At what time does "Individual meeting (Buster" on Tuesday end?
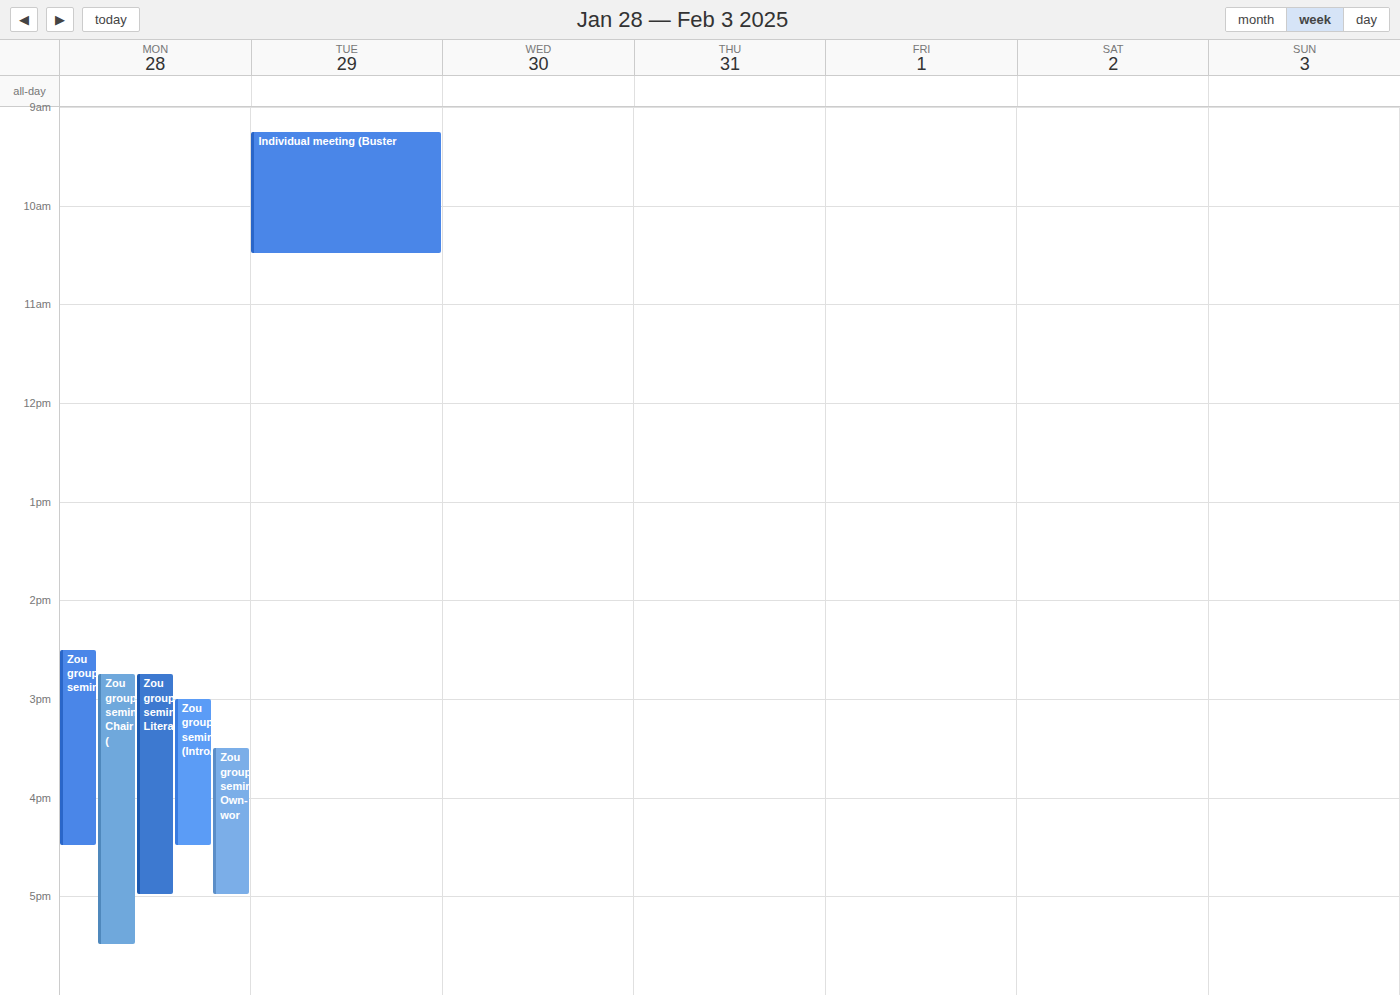
10:30 AM